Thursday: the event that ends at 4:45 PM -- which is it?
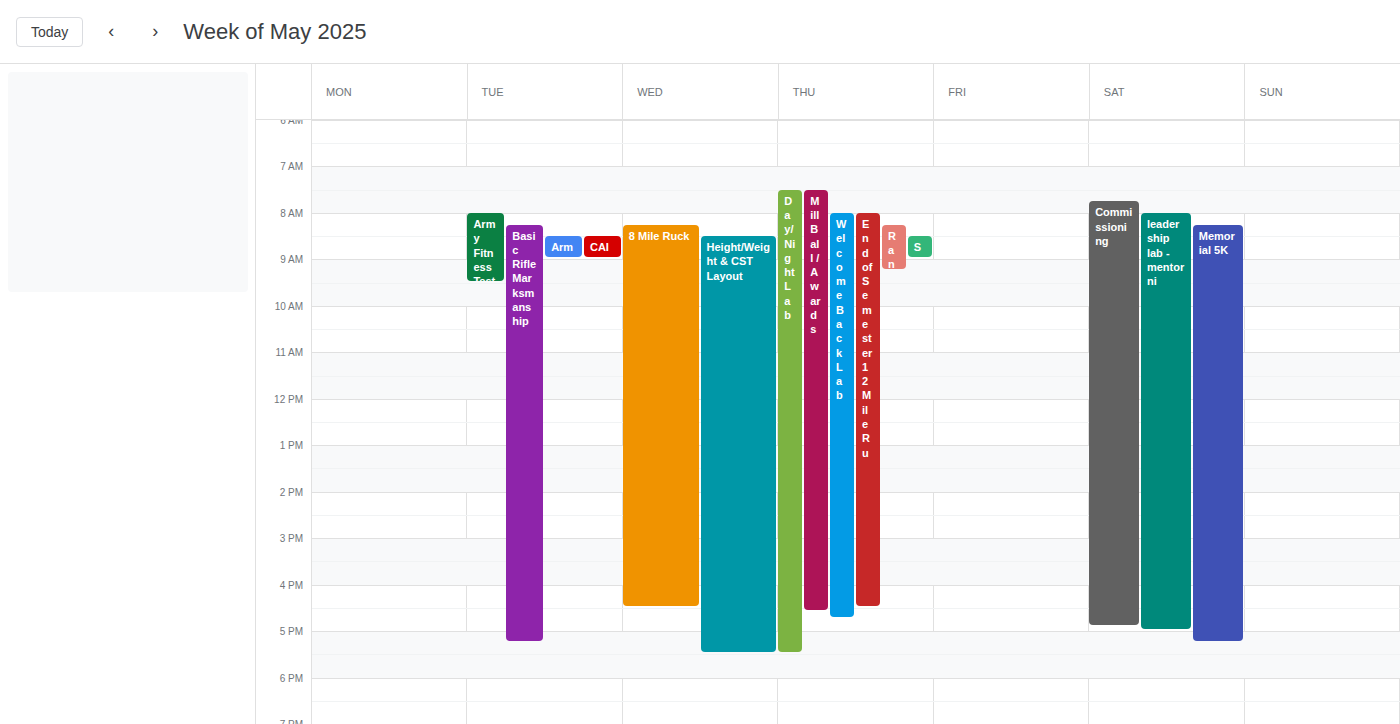
"Welcome Back Lab"